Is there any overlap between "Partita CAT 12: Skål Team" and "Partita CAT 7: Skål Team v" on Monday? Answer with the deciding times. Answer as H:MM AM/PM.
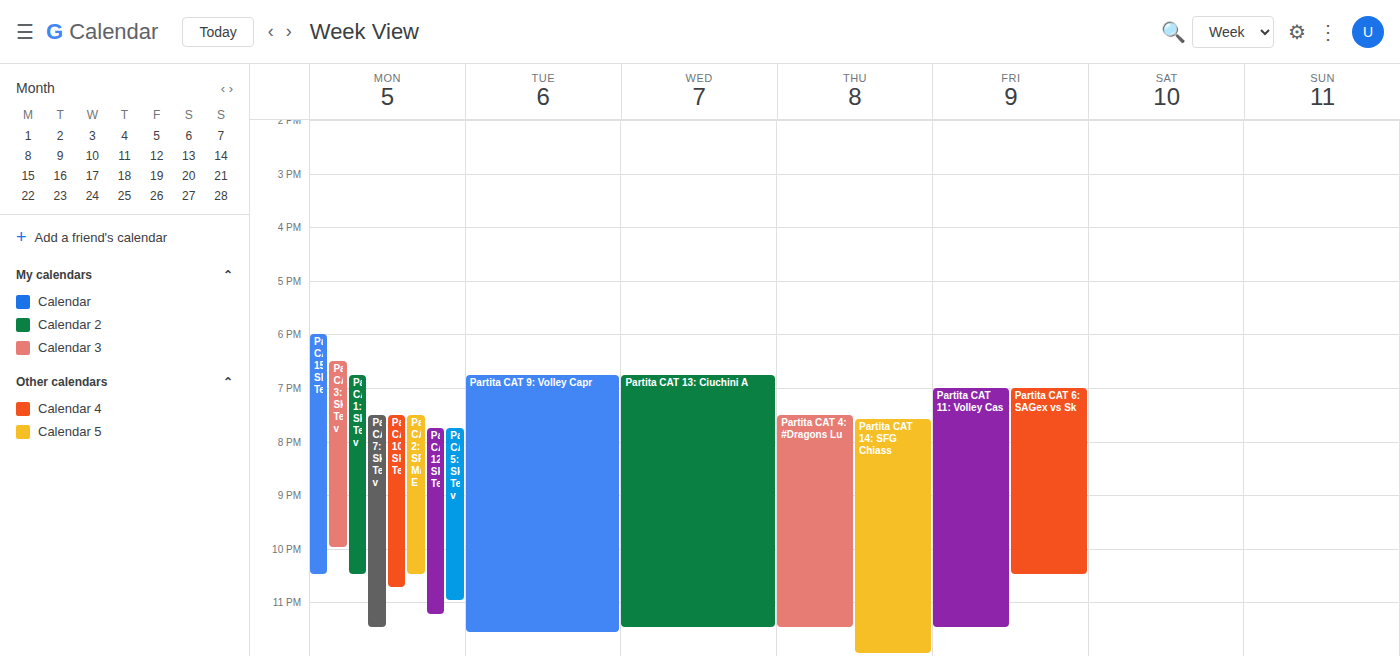
"Partita CAT 12: Skål Team" runs 7:45 PM to 11:15 PM, inside "Partita CAT 7: Skål Team v" -- they overlap.